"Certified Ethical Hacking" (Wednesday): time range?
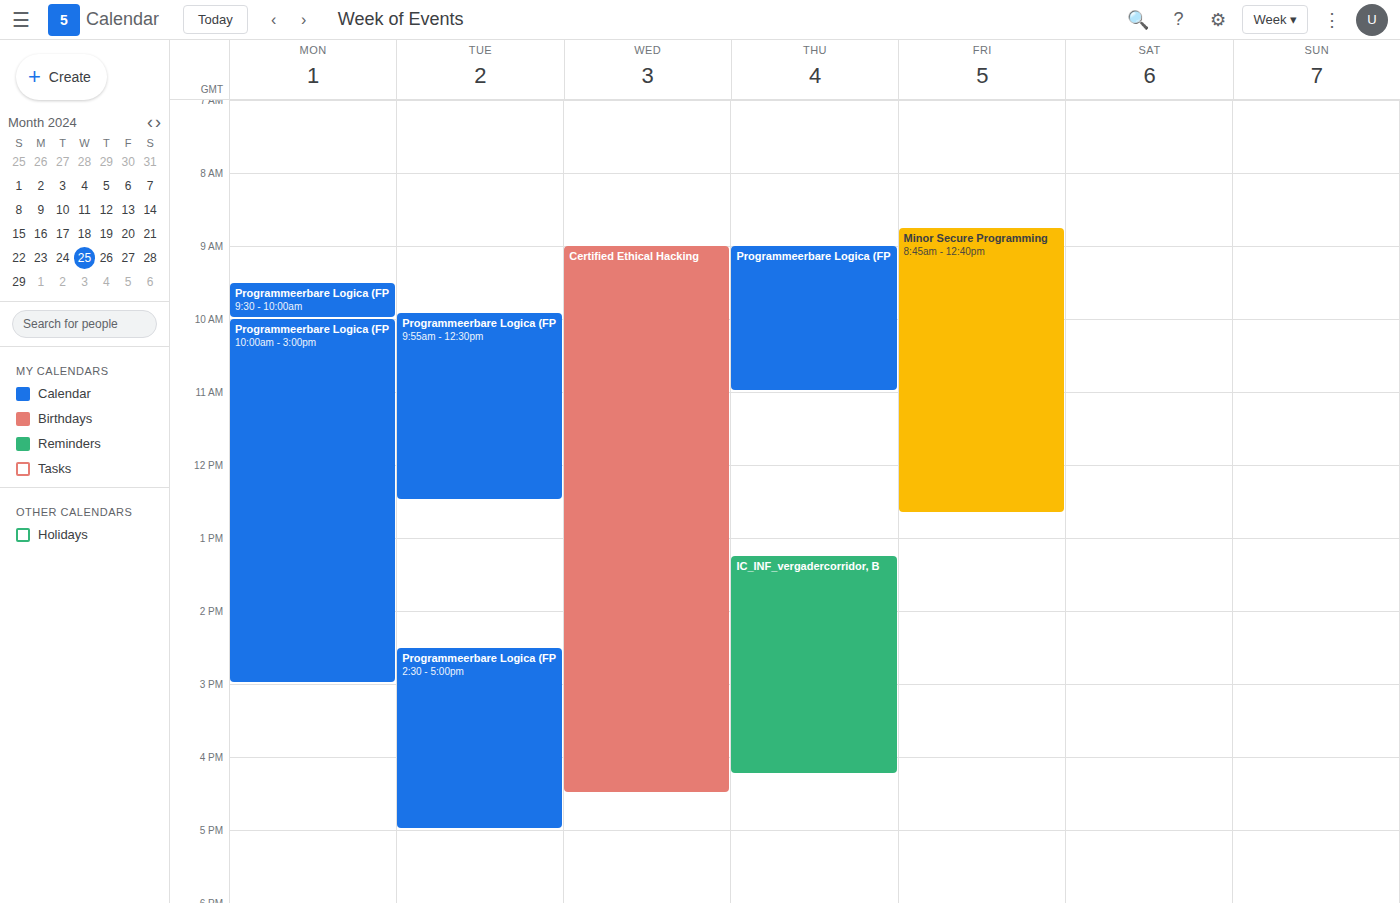
9:00 AM to 4:30 PM